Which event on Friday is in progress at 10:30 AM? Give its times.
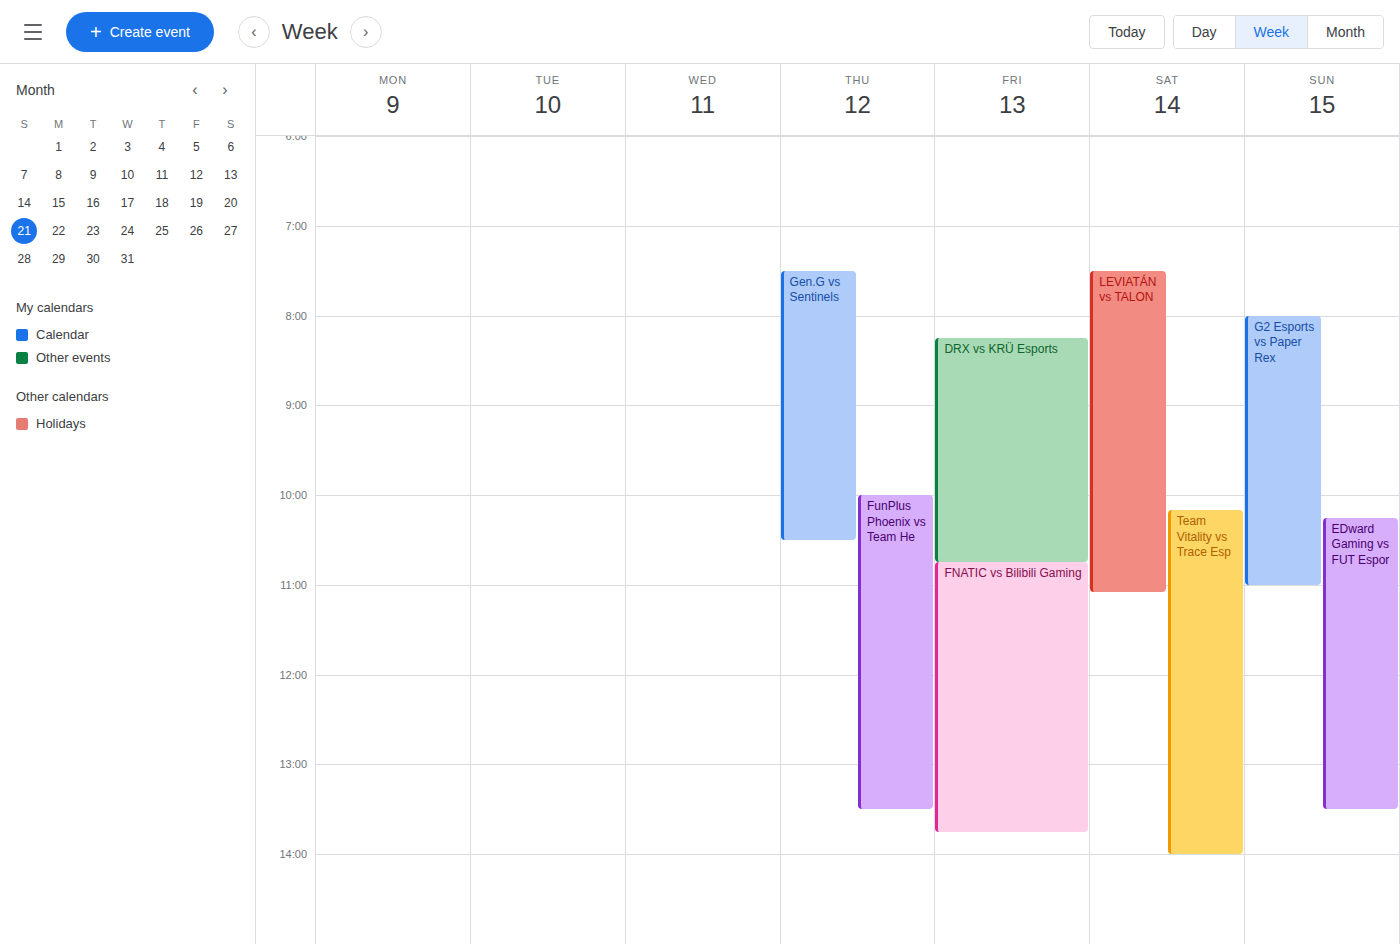
"DRX vs KRÜ Esports", 8:15 AM to 10:45 AM